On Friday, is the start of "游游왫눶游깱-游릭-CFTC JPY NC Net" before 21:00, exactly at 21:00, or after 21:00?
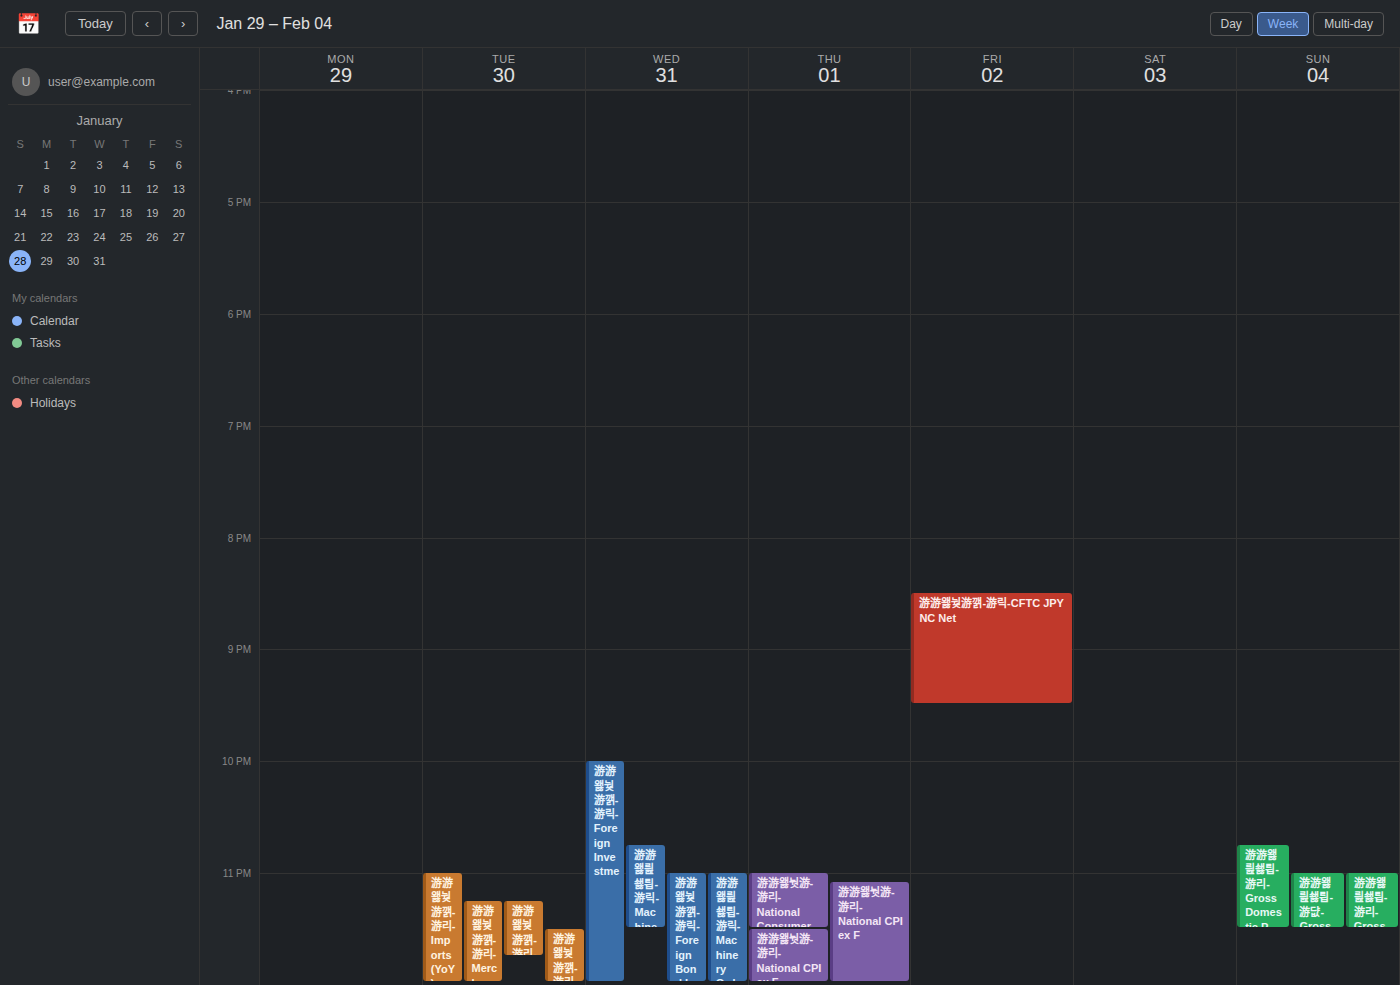
20:30 -- before 21:00, 30 minutes above the 21:00 line.